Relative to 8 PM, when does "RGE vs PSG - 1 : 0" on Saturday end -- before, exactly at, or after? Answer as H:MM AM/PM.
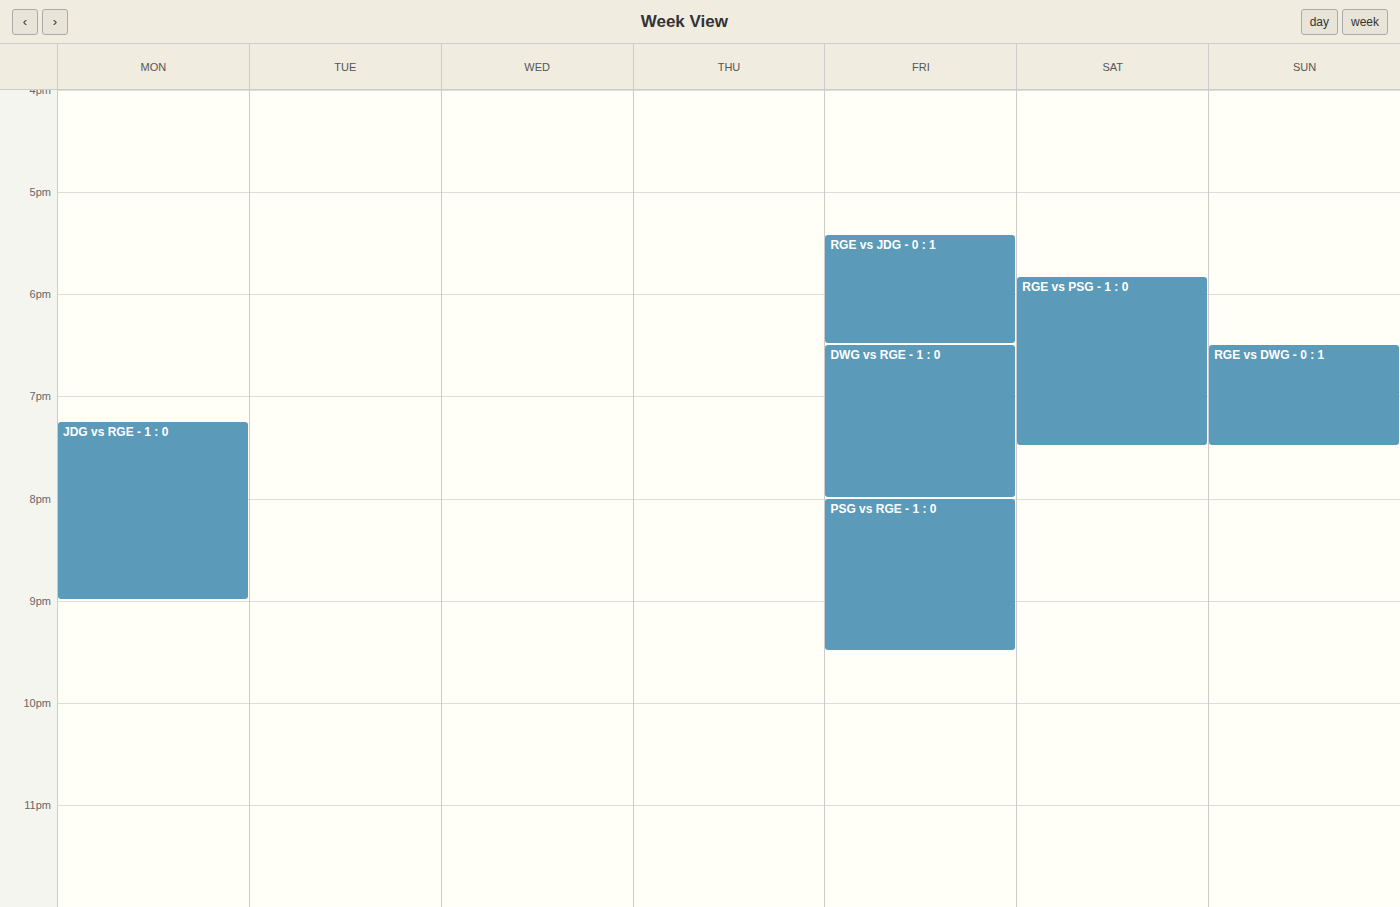
7:30 PM -- before 8 PM, 30 minutes above the 8 PM line.